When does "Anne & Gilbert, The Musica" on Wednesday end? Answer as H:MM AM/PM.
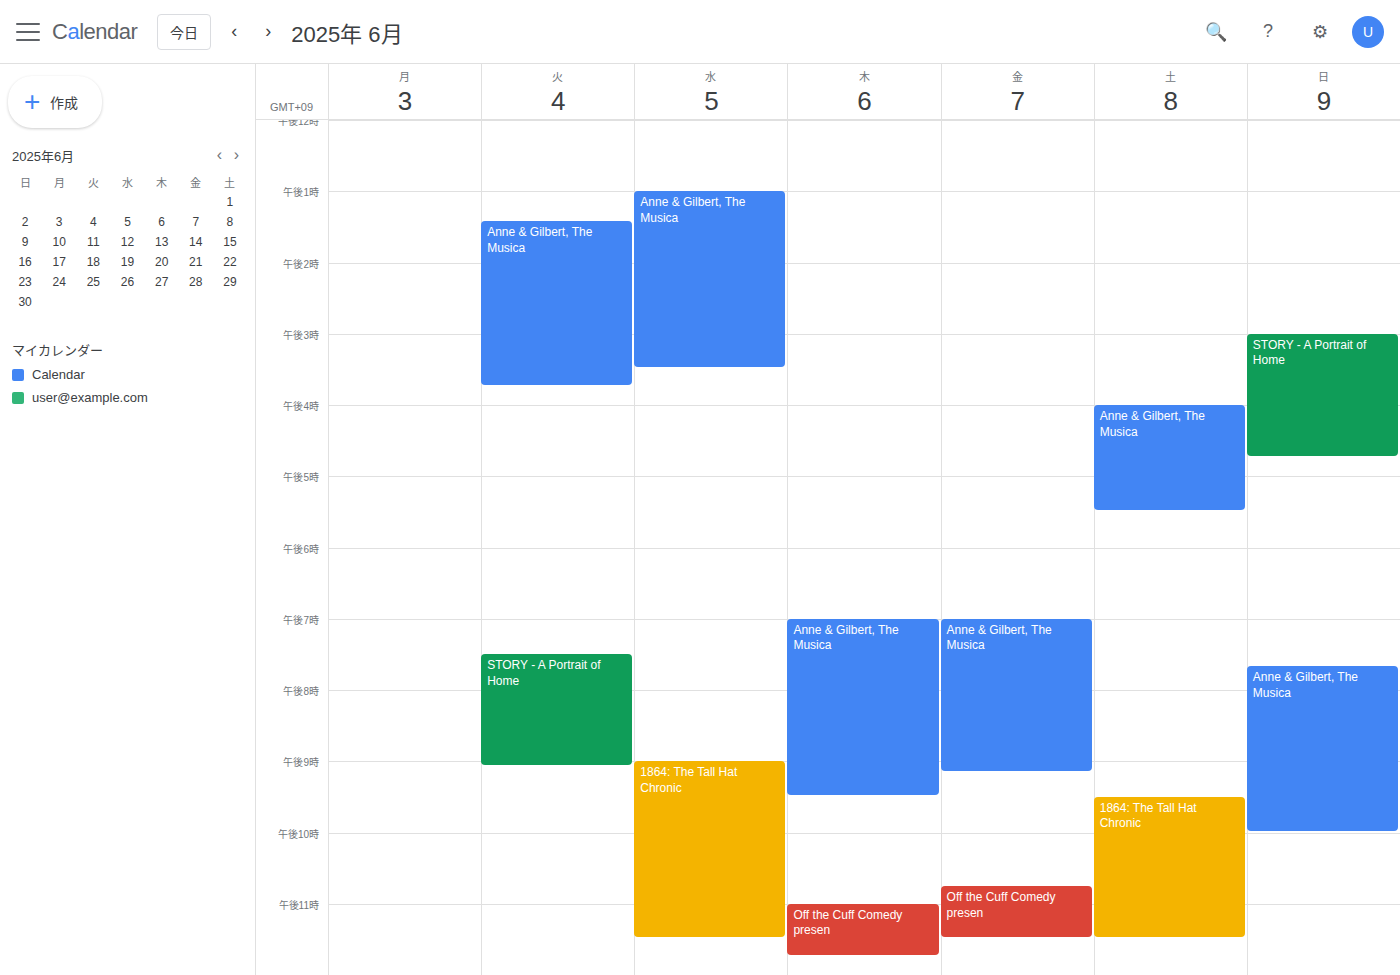
3:30 PM